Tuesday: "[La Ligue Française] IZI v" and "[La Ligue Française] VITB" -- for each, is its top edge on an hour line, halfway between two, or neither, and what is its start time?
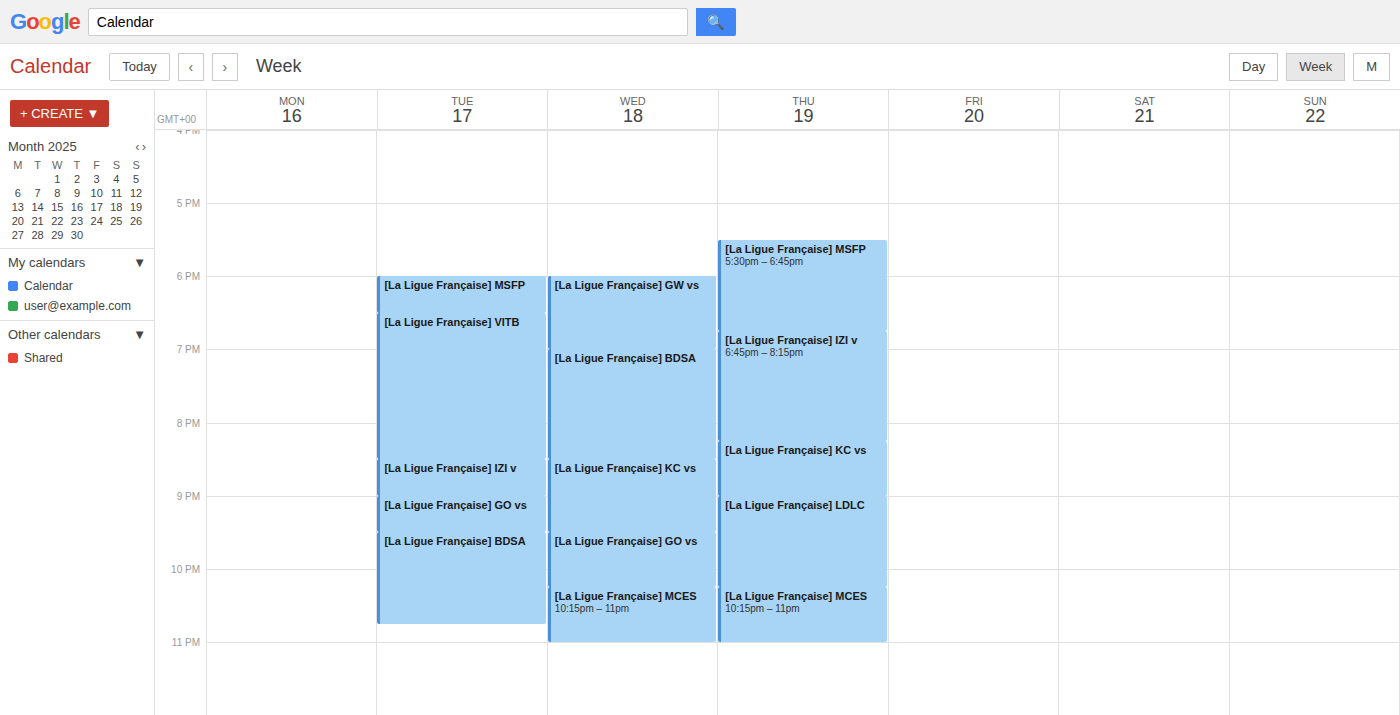
"[La Ligue Française] IZI v": 8:30 PM, halfway between the 8 PM and 9 PM lines. "[La Ligue Française] VITB": 6:30 PM, halfway between the 6 PM and 7 PM lines.